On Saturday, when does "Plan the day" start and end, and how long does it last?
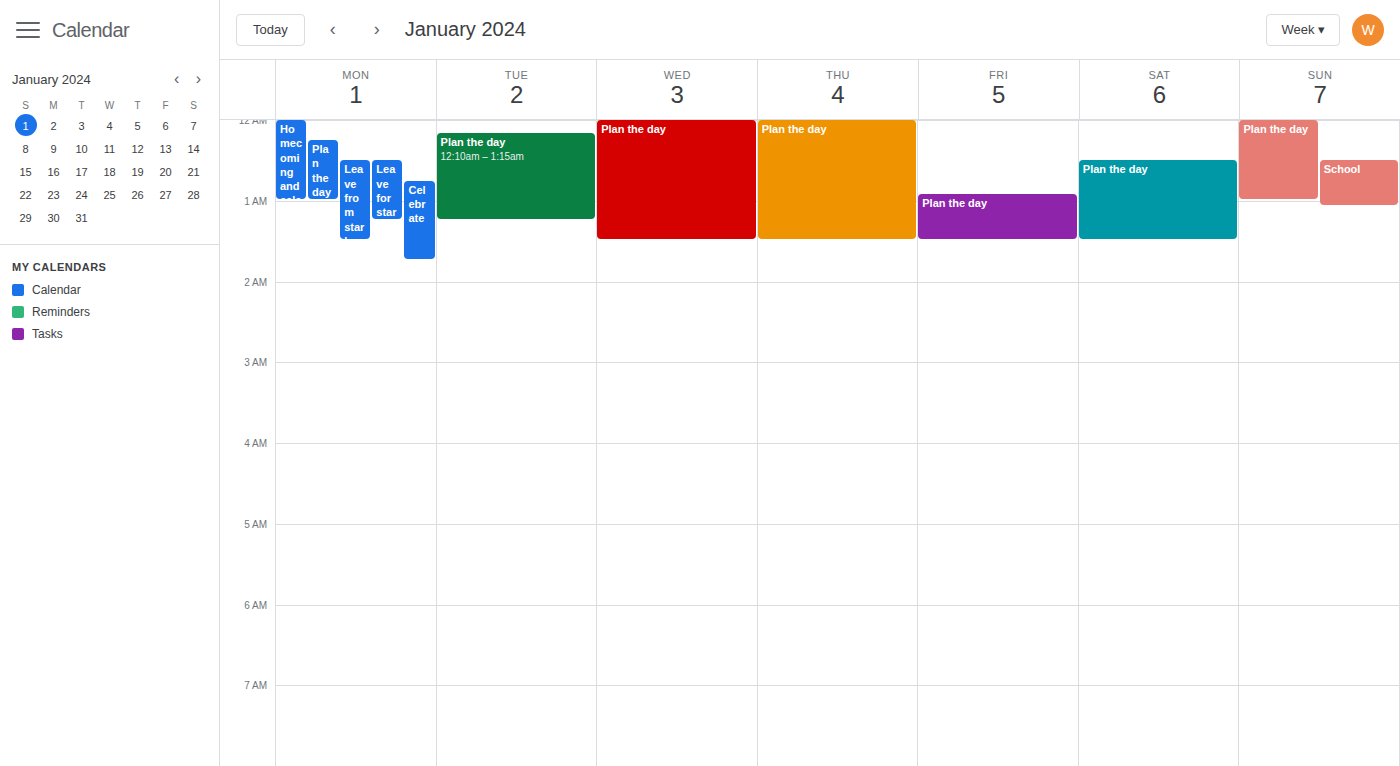
12:30 AM to 1:30 AM, 1 hour